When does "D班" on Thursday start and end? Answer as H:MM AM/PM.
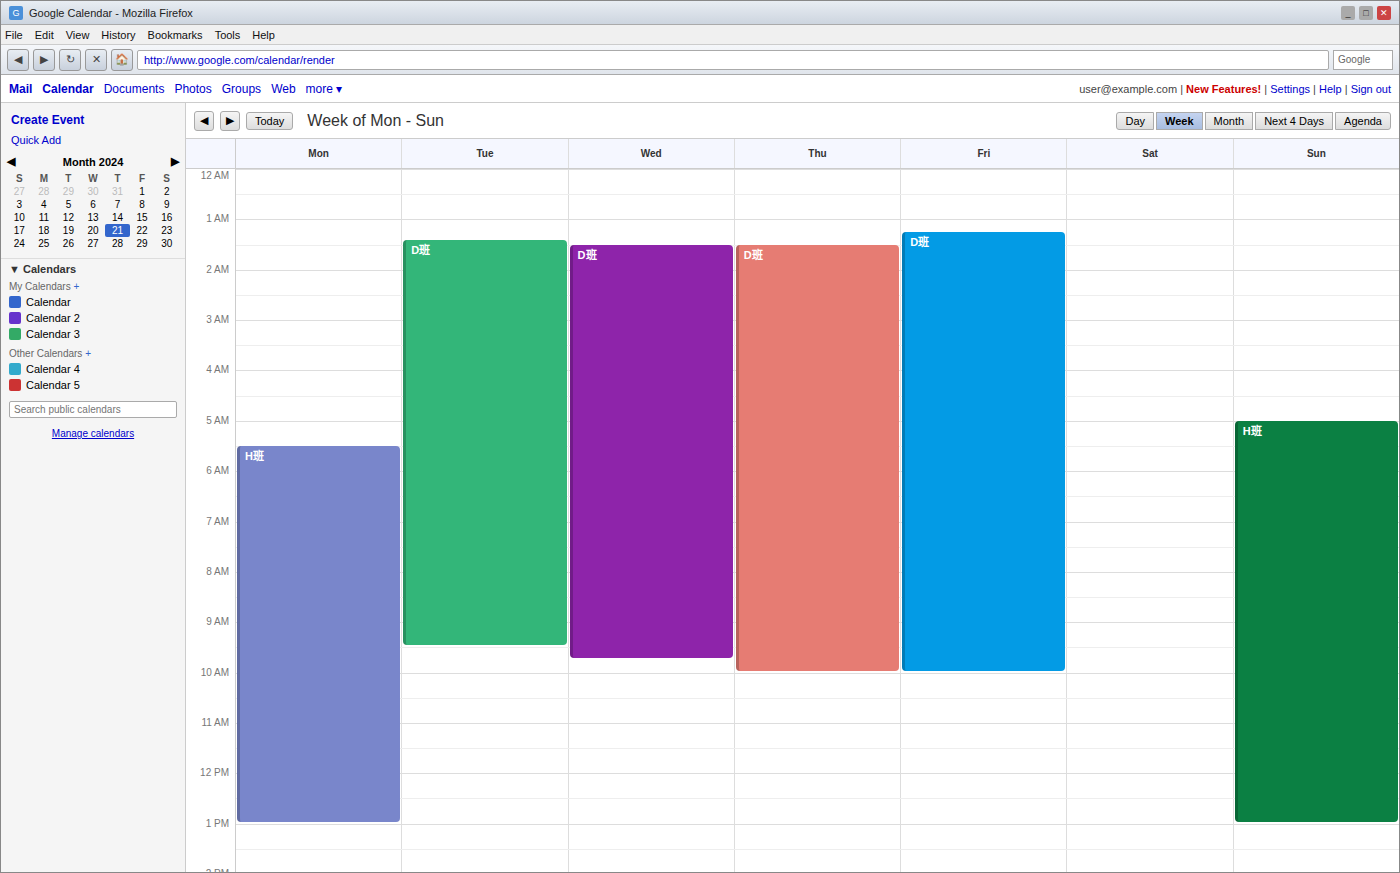
1:30 AM to 10:00 AM